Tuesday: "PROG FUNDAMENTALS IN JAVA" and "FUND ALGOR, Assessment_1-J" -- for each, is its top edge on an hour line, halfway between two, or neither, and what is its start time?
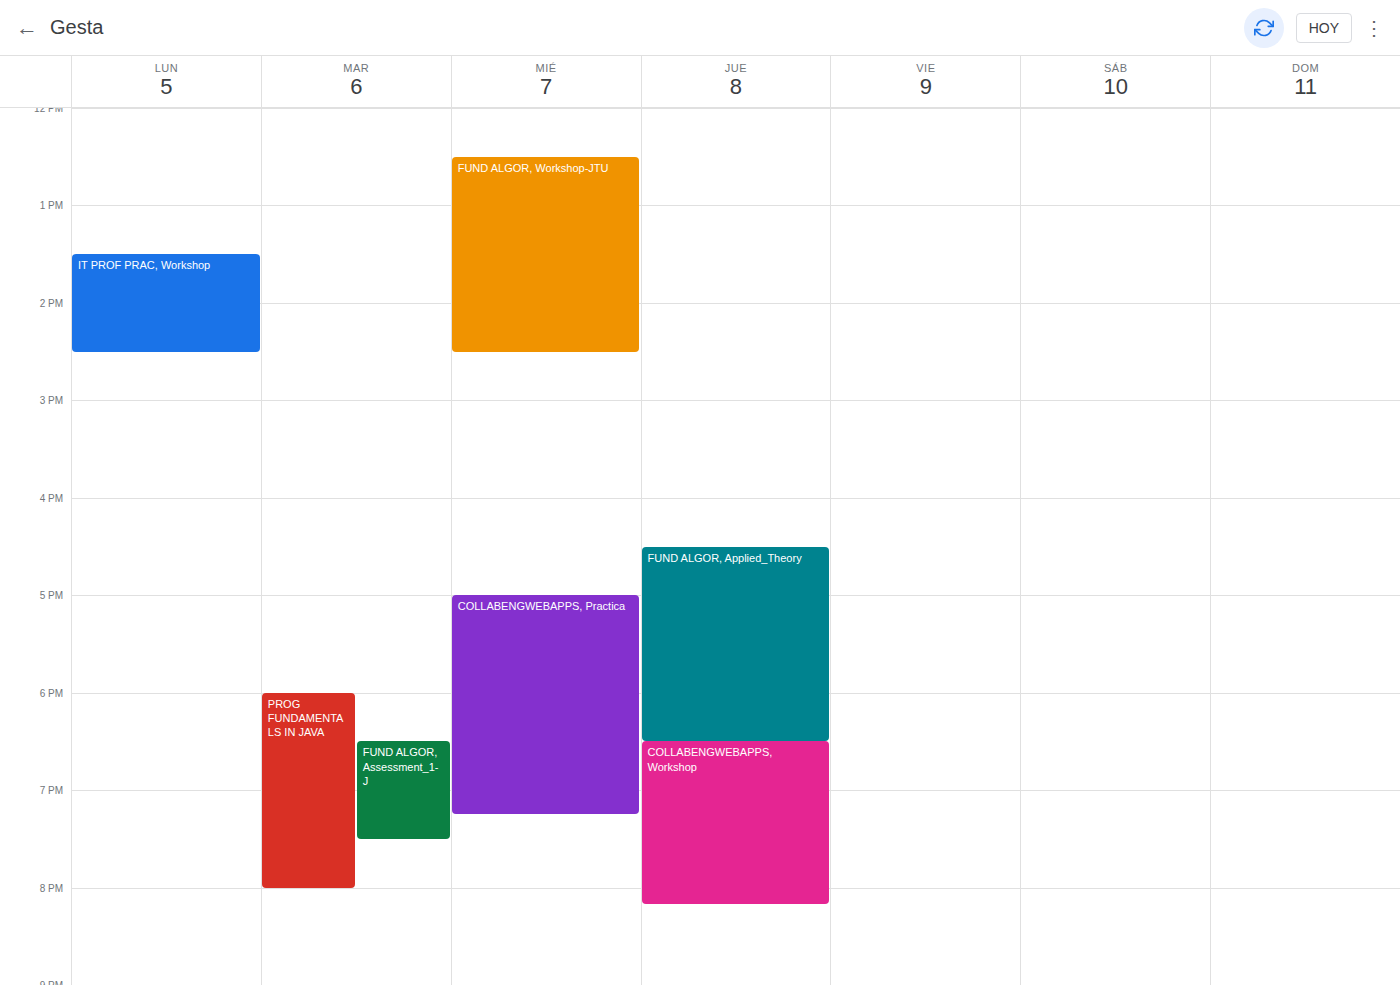
"PROG FUNDAMENTALS IN JAVA": 6:00 PM, exactly on the 6 PM line. "FUND ALGOR, Assessment_1-J": 6:30 PM, halfway between the 6 PM and 7 PM lines.